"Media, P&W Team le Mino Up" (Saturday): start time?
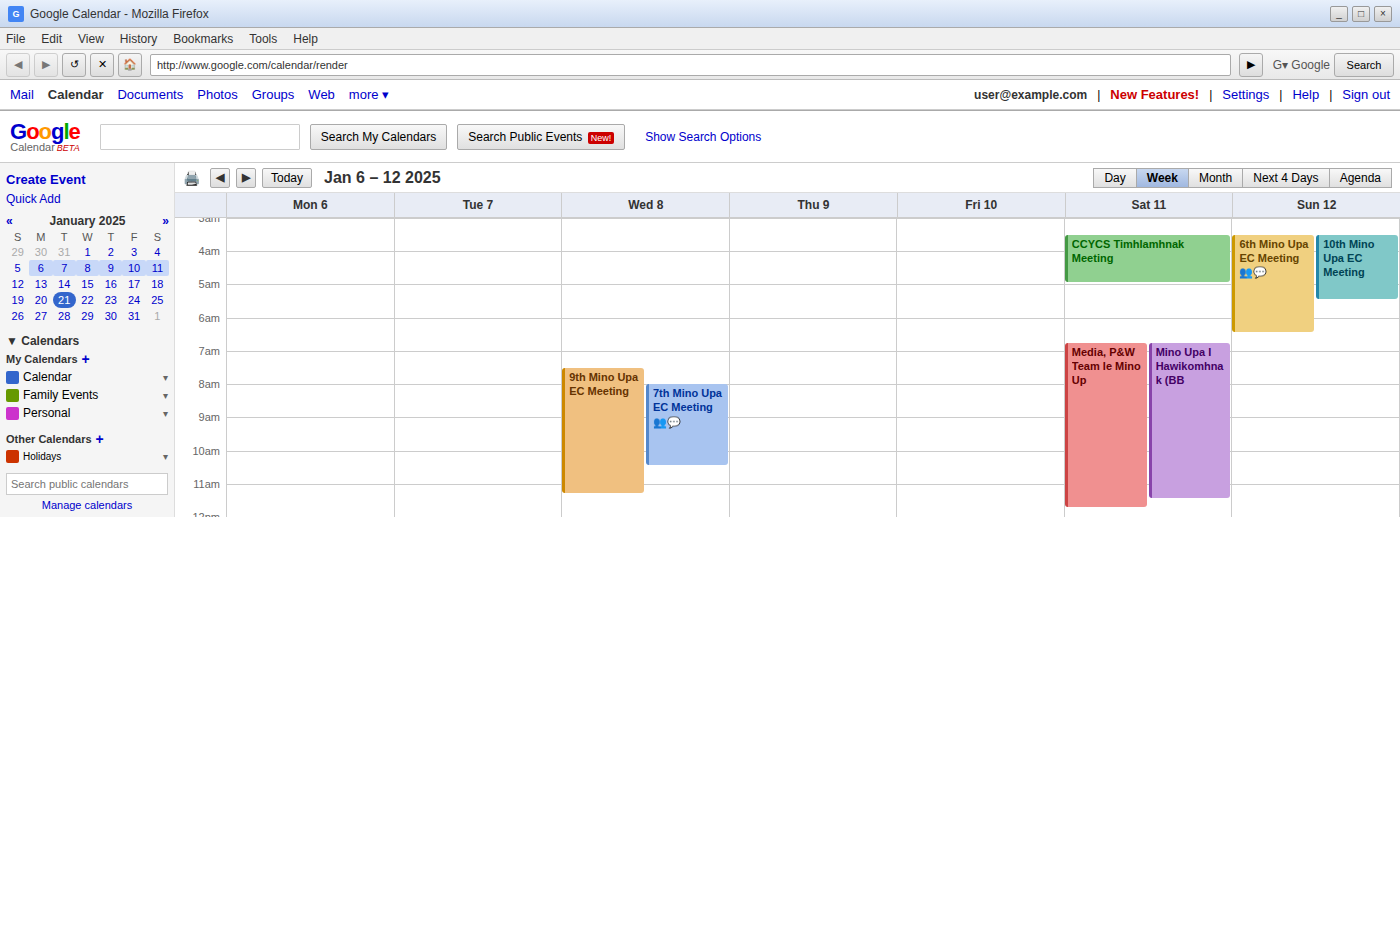
6:45 AM